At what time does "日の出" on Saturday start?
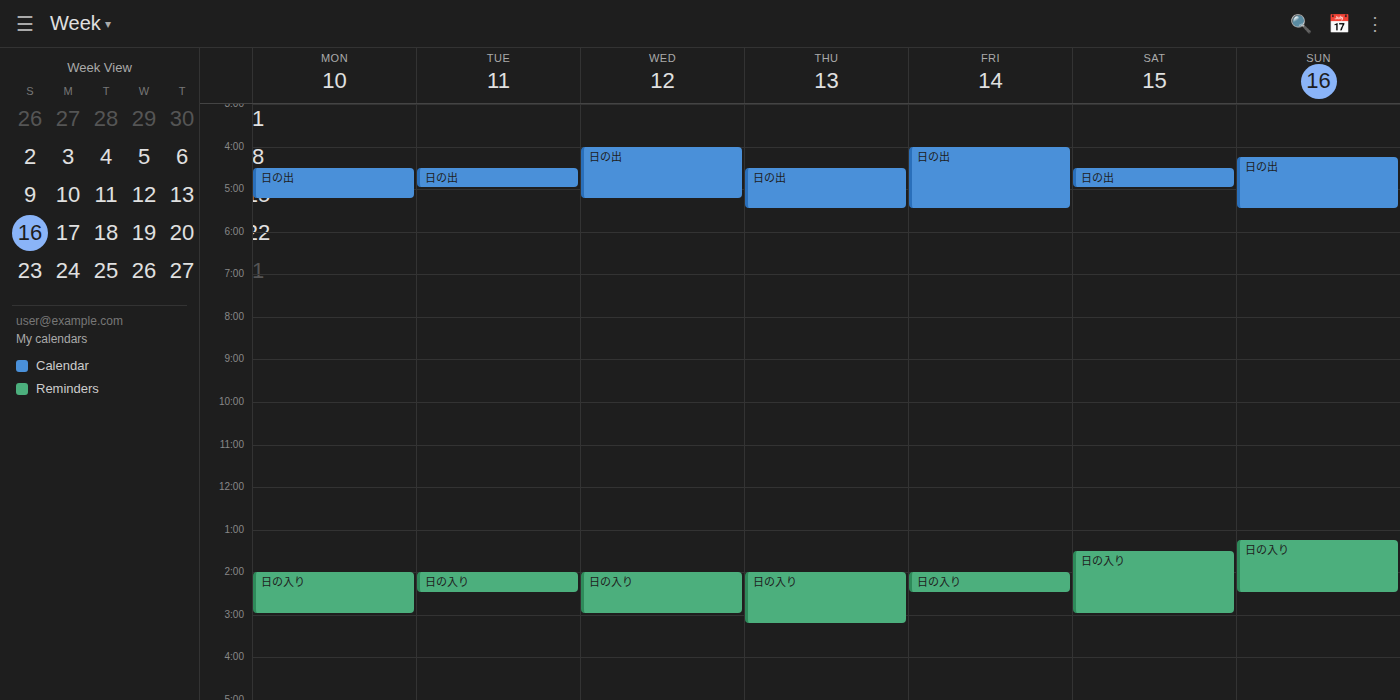
4:30 AM